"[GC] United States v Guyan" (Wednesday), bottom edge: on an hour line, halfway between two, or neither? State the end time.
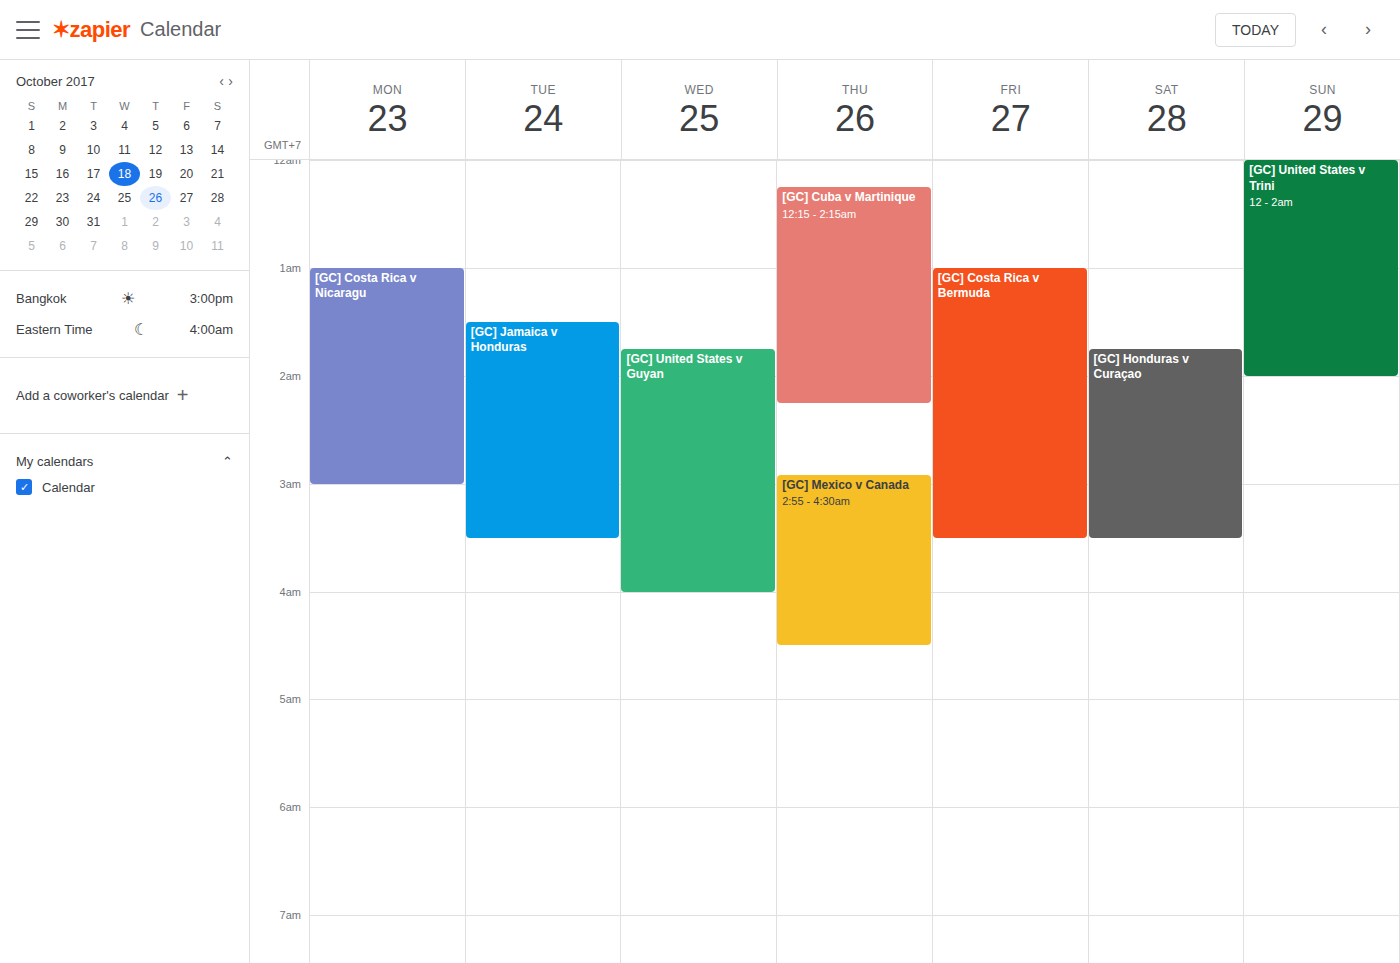
4:00 AM -- exactly on the 4 AM line.